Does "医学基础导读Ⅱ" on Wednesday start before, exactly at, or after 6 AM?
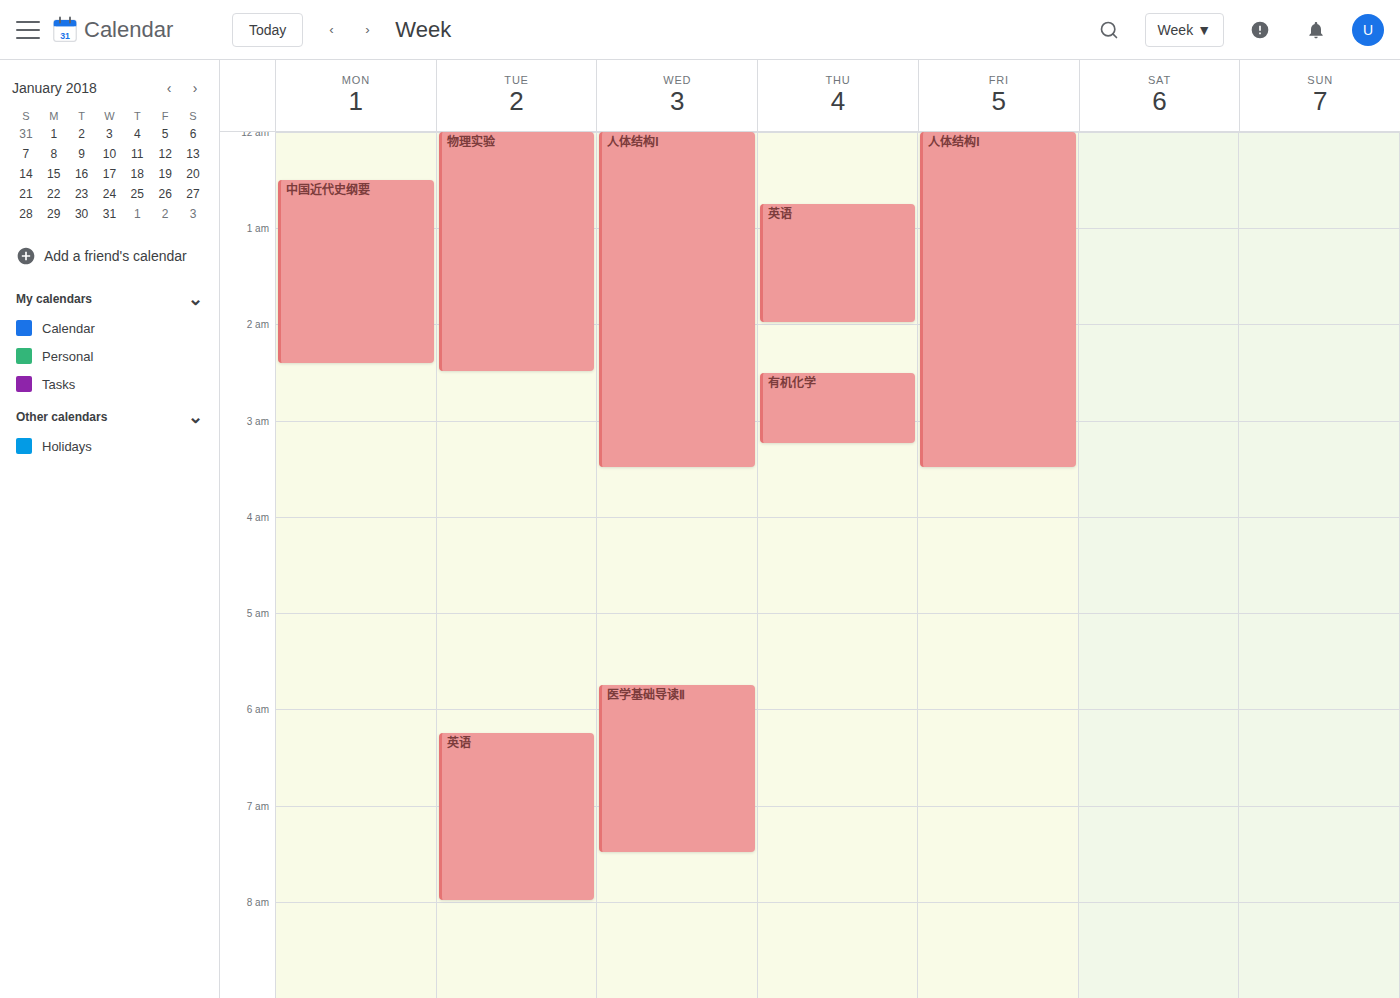
5:45 AM -- before 6 AM, 15 minutes above the 6 AM line.